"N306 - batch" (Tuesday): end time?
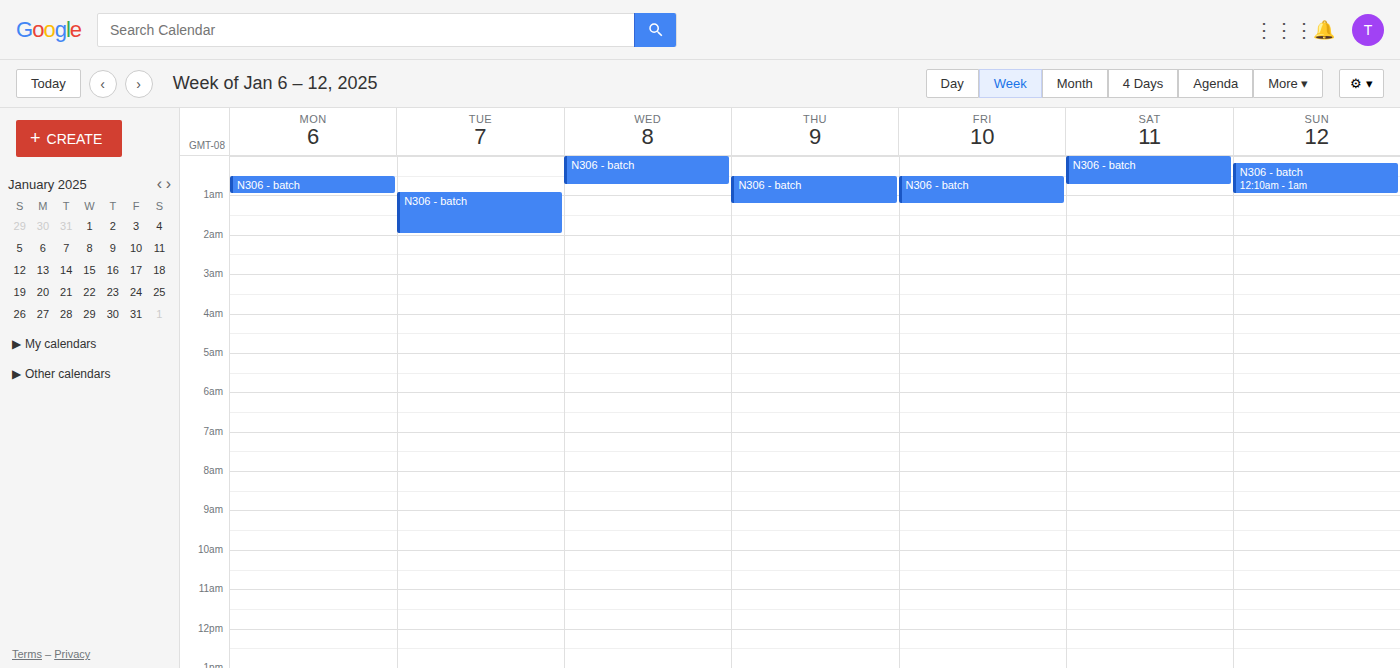
2:00 AM